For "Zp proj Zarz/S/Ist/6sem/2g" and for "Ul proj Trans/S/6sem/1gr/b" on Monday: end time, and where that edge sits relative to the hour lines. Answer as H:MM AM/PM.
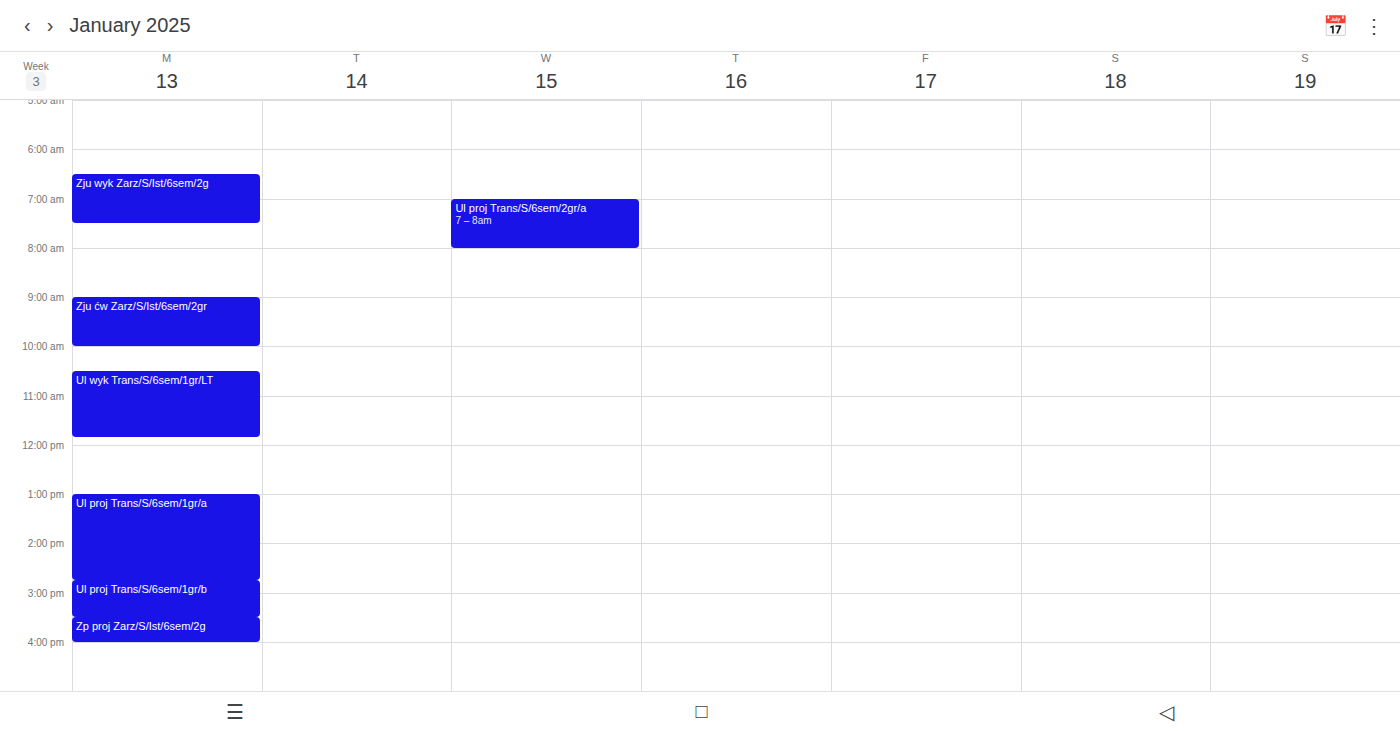
"Zp proj Zarz/S/Ist/6sem/2g": 4:00 PM, exactly on the 4 PM line. "Ul proj Trans/S/6sem/1gr/b": 3:30 PM, halfway between the 3 PM and 4 PM lines.